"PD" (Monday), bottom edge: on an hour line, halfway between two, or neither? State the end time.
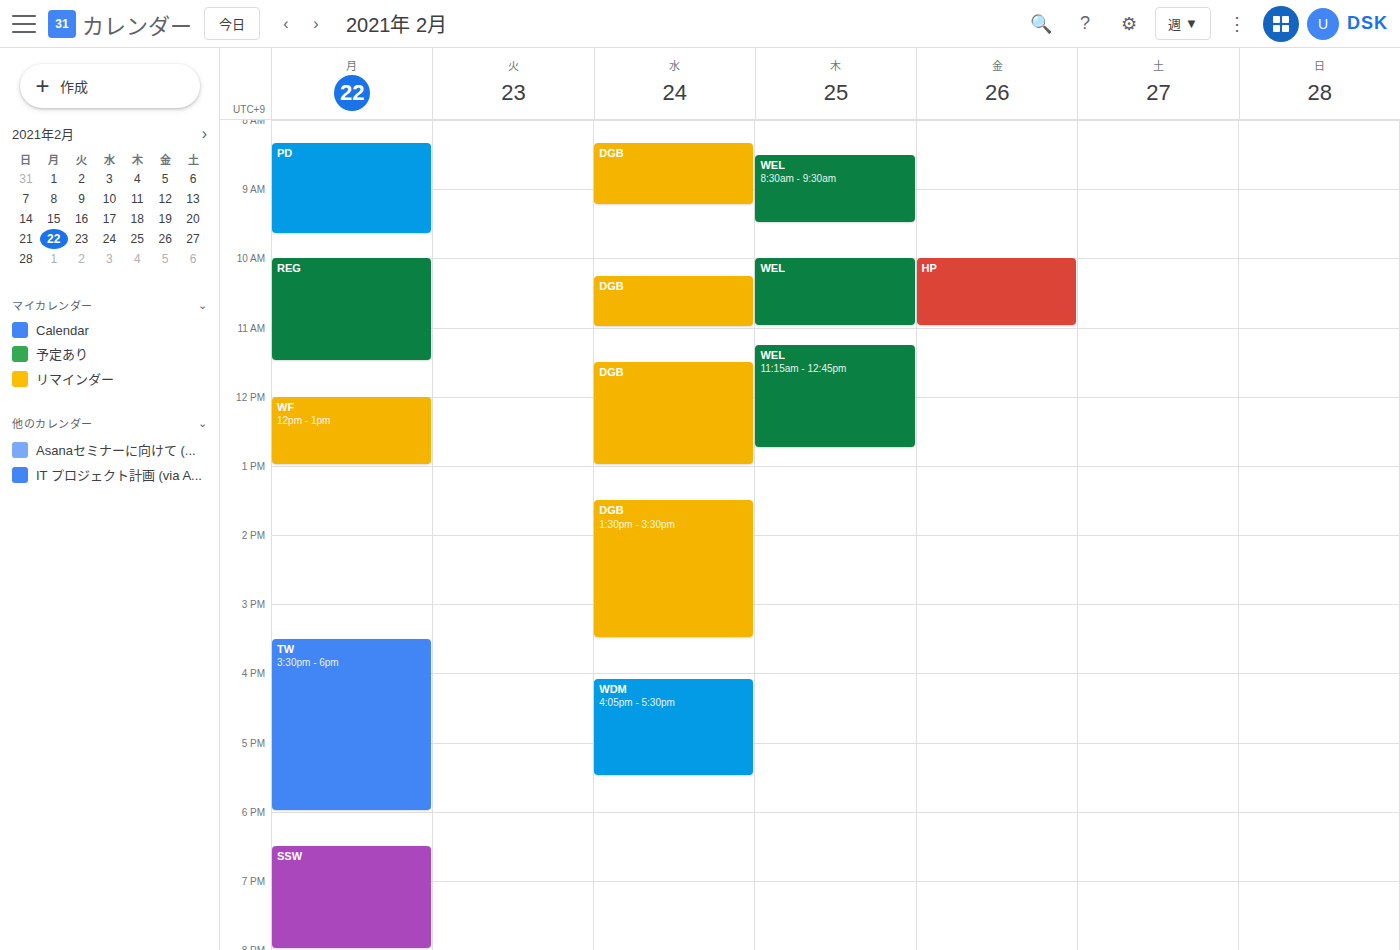
9:40 AM -- neither: 40 minutes below the 9 AM line and 20 minutes above the 10 AM line.